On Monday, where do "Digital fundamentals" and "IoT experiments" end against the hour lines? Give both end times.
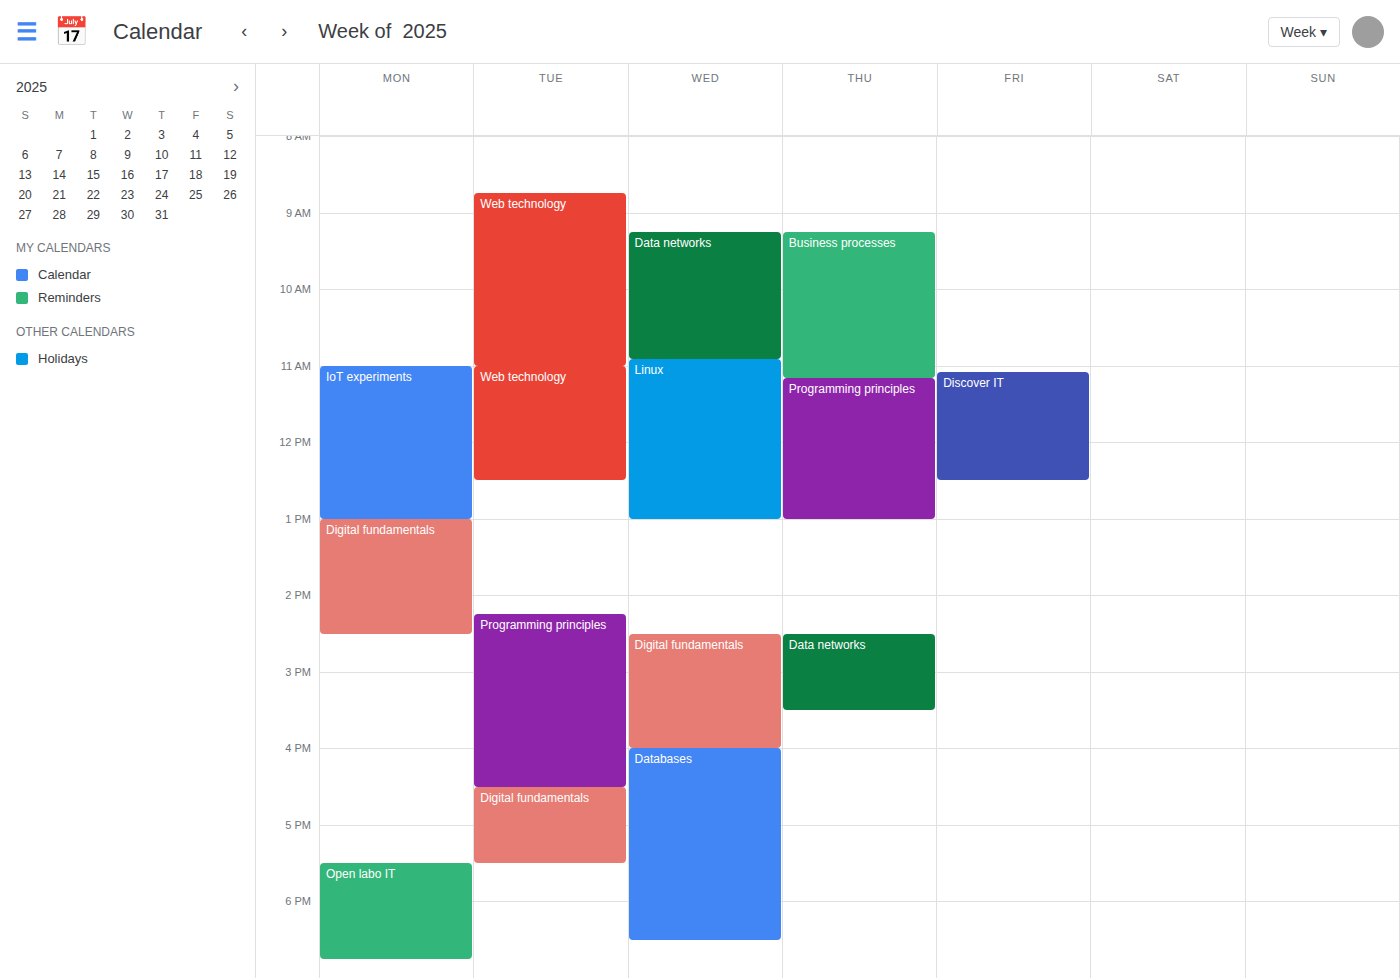
"Digital fundamentals": 2:30 PM, halfway between the 2 PM and 3 PM lines. "IoT experiments": 1:00 PM, exactly on the 1 PM line.